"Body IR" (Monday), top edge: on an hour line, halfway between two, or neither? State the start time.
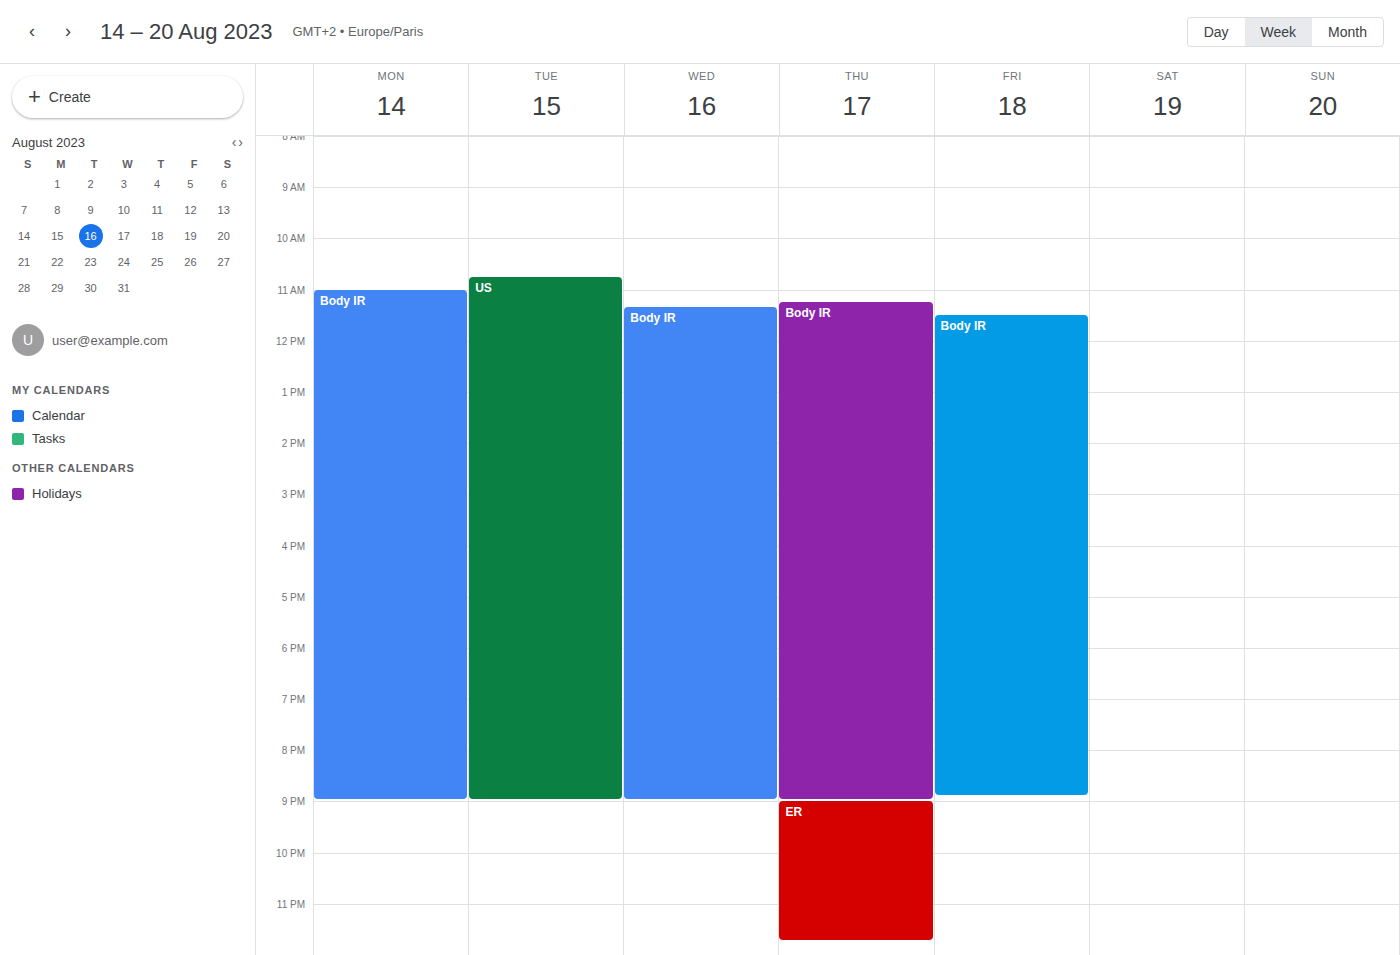
11:00 AM -- exactly on the 11 AM line.